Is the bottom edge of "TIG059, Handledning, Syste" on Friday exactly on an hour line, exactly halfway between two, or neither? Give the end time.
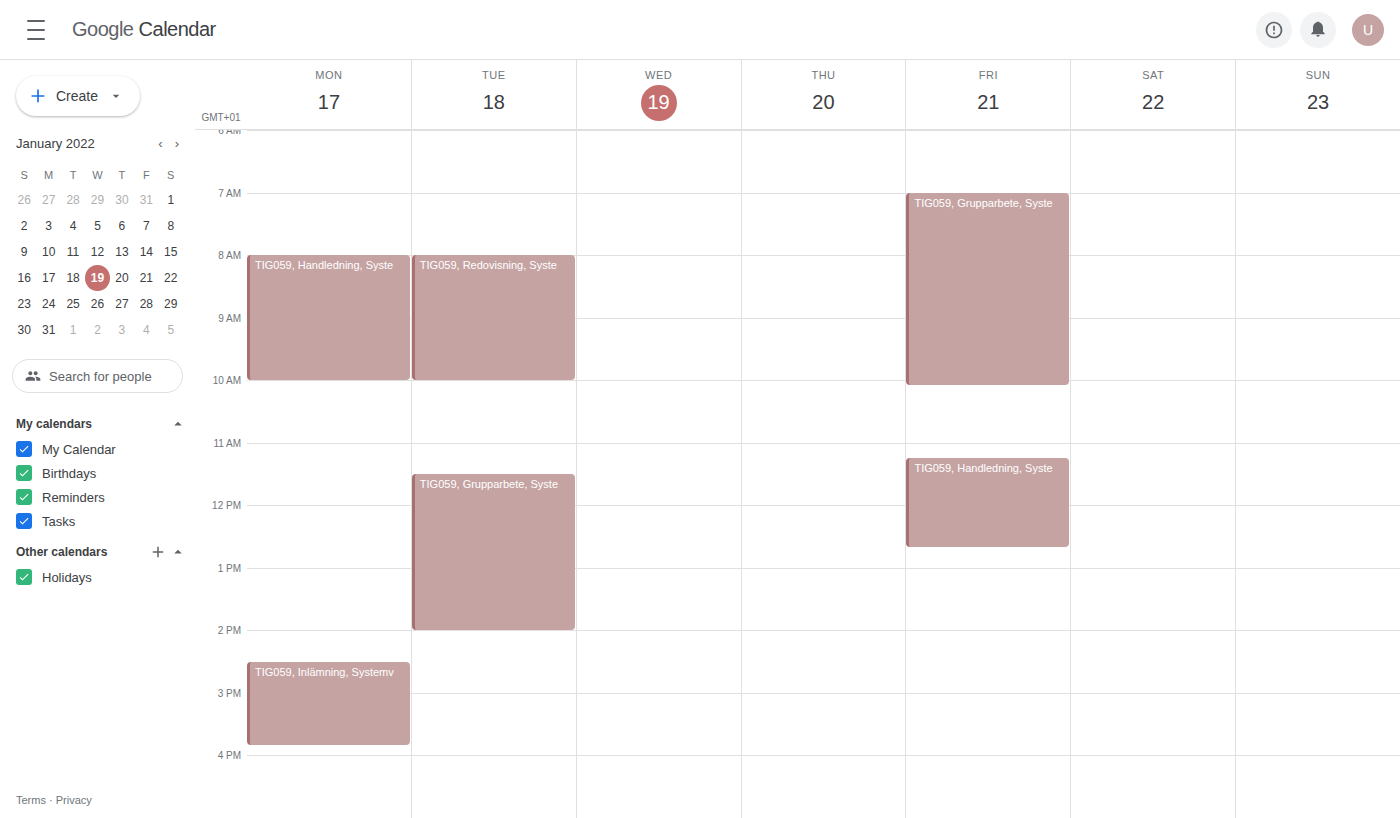
12:40 PM -- neither: 40 minutes below the 12 PM line and 20 minutes above the 1 PM line.